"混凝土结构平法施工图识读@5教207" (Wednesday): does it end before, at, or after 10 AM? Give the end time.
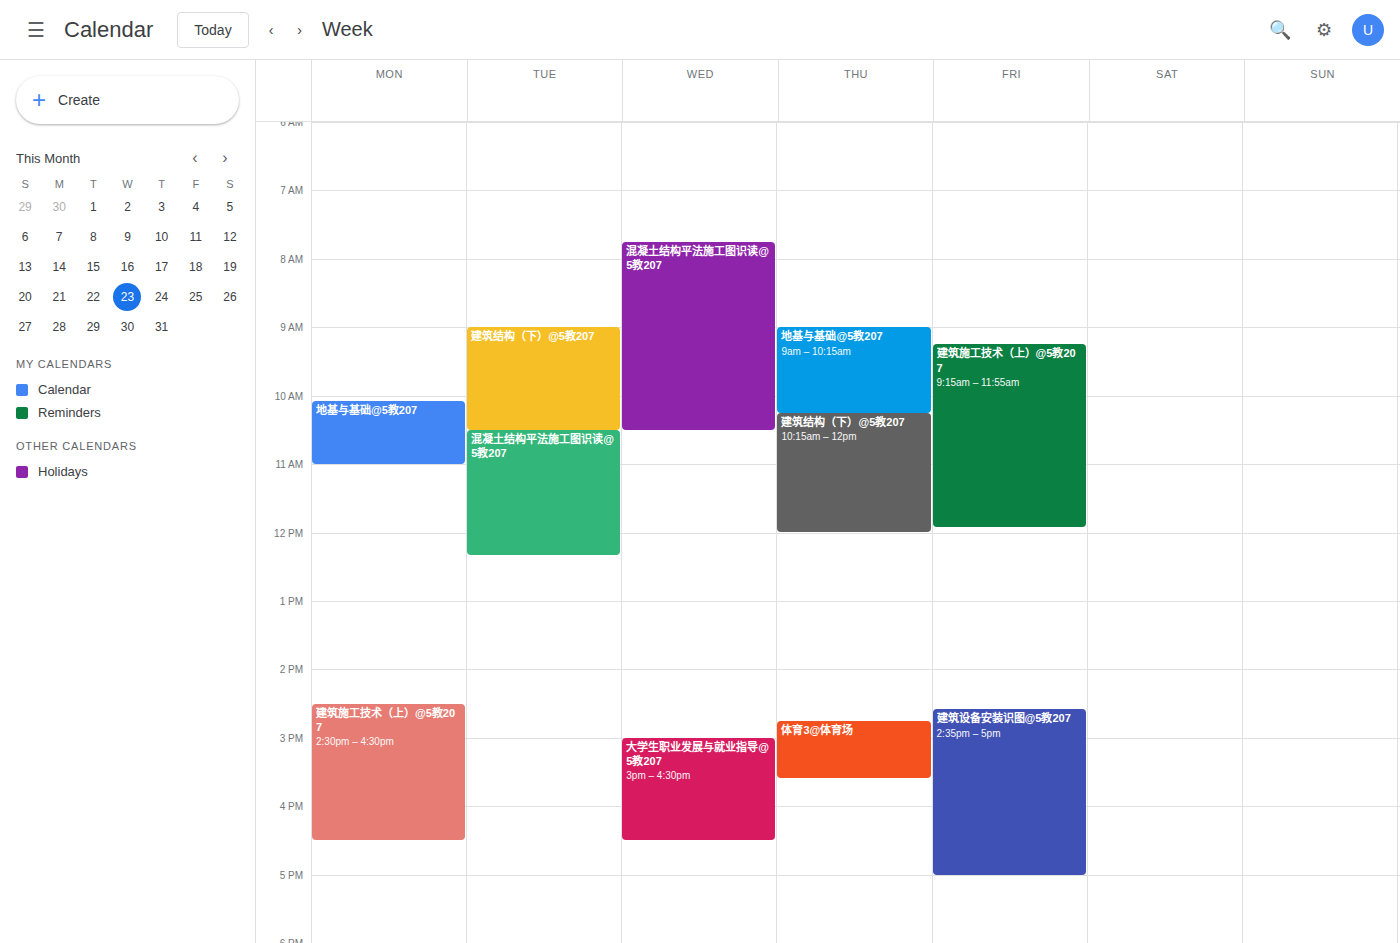
10:30 AM -- after 10 AM, 30 minutes below the 10 AM line.